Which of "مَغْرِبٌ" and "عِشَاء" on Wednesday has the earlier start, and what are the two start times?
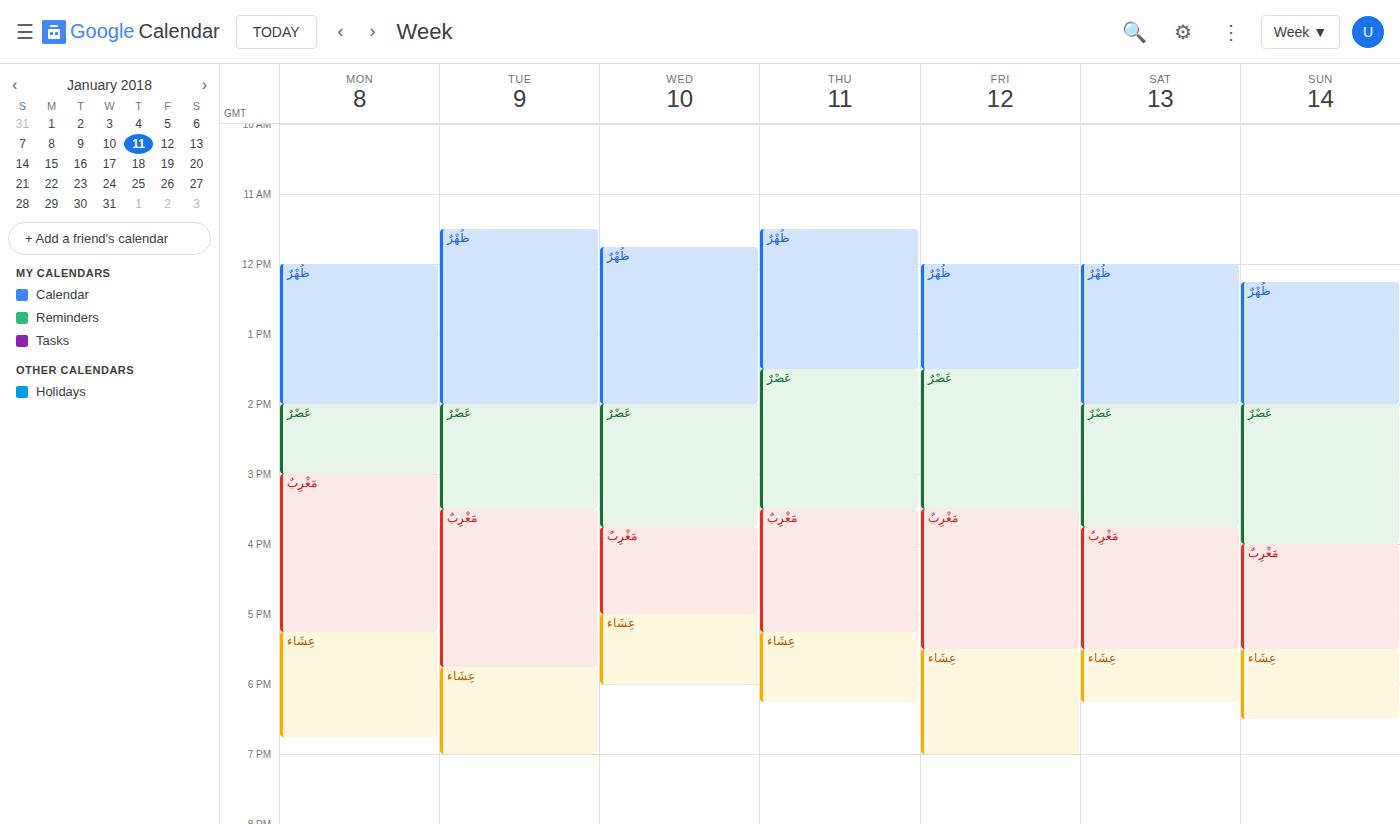
"مَغْرِبٌ" 3:45 PM; "عِشَاء" 5:00 PM.